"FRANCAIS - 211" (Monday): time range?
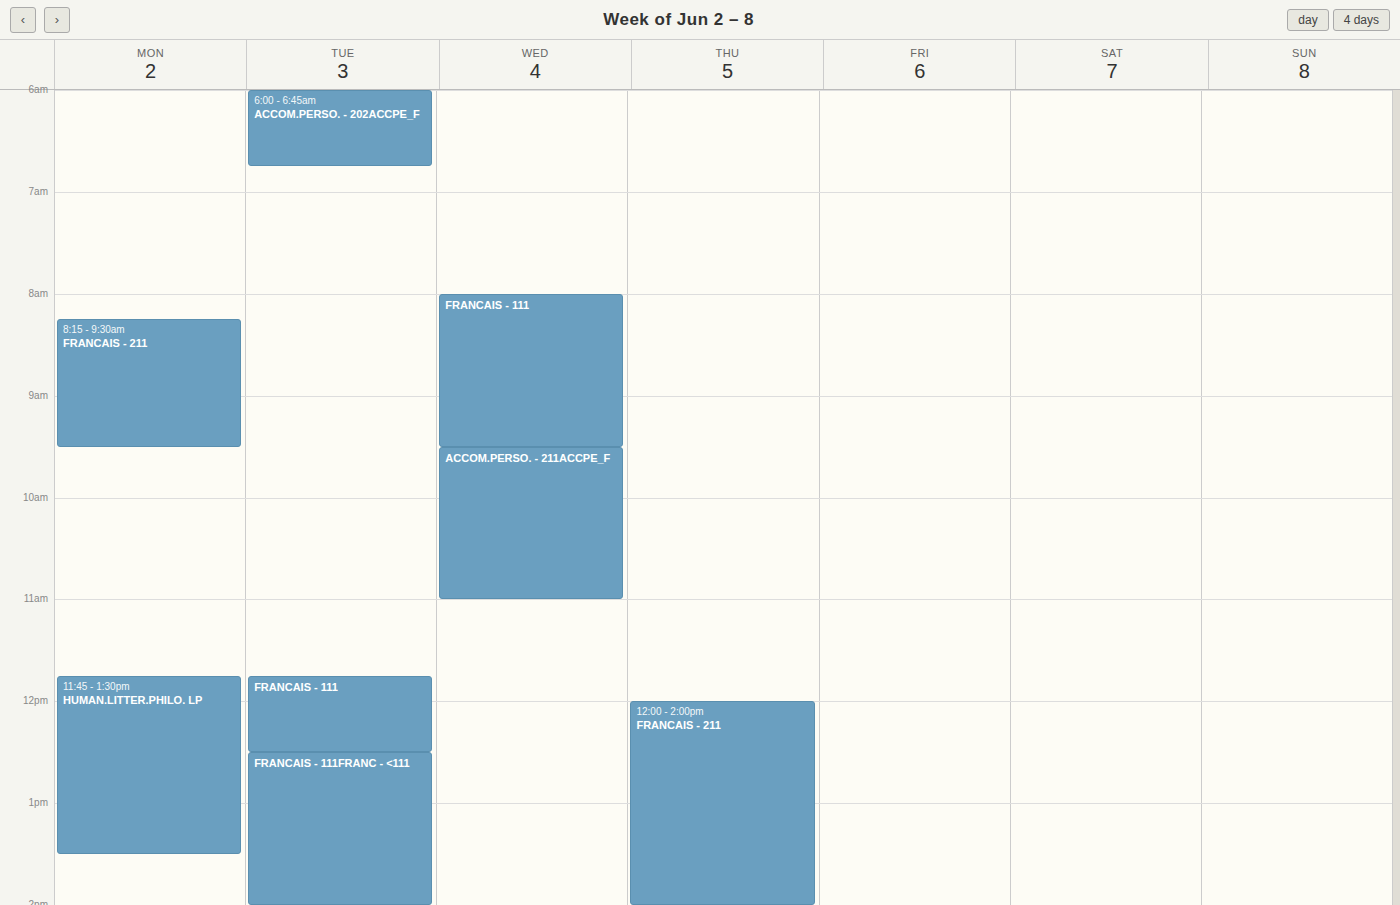
8:15 AM to 9:30 AM